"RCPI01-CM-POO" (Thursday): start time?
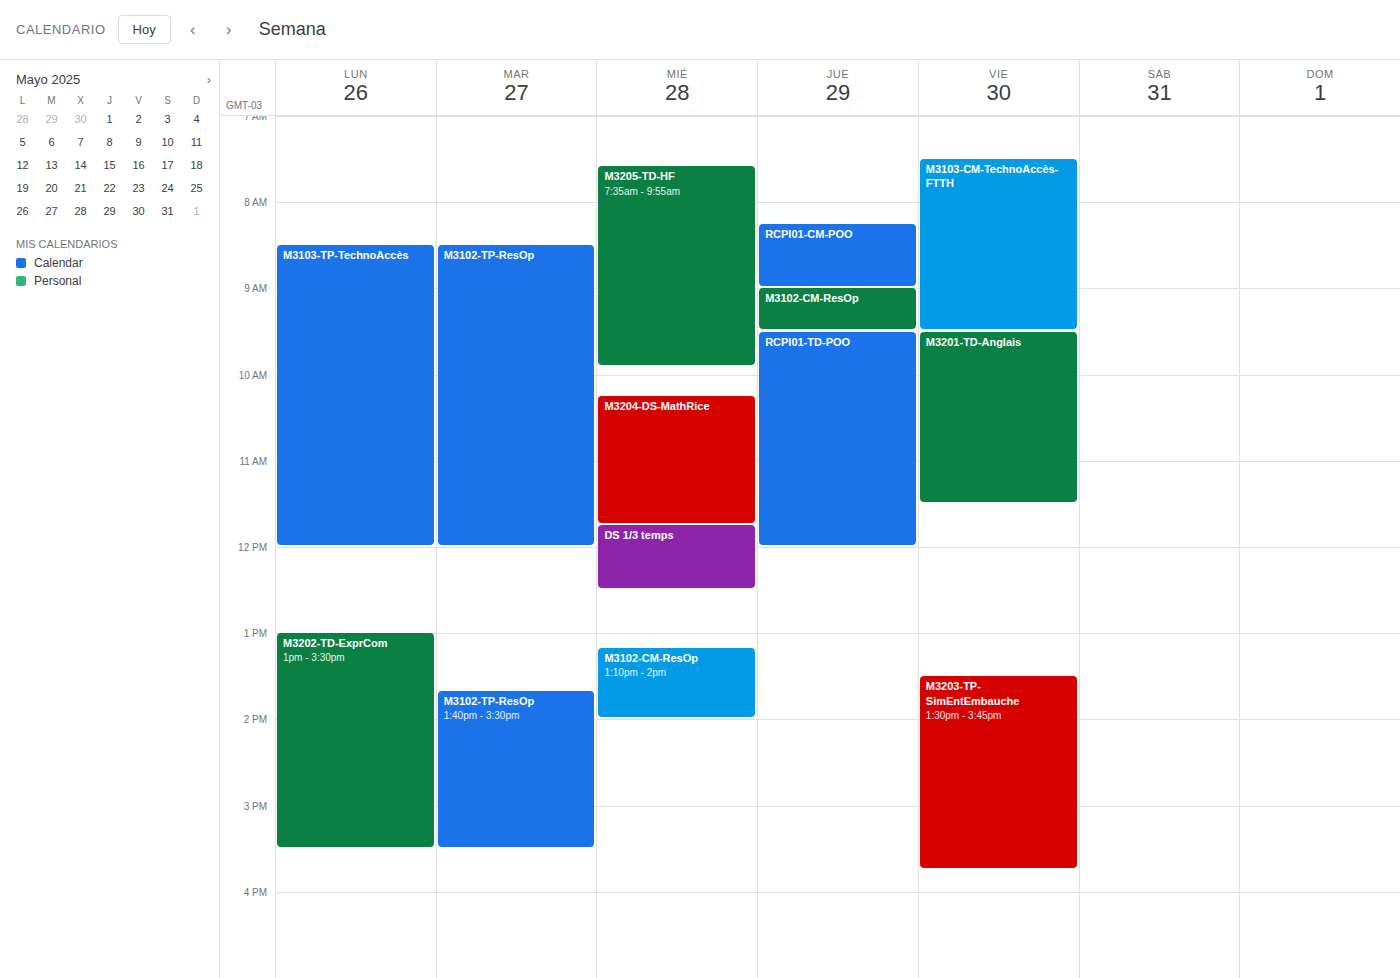
8:15 AM